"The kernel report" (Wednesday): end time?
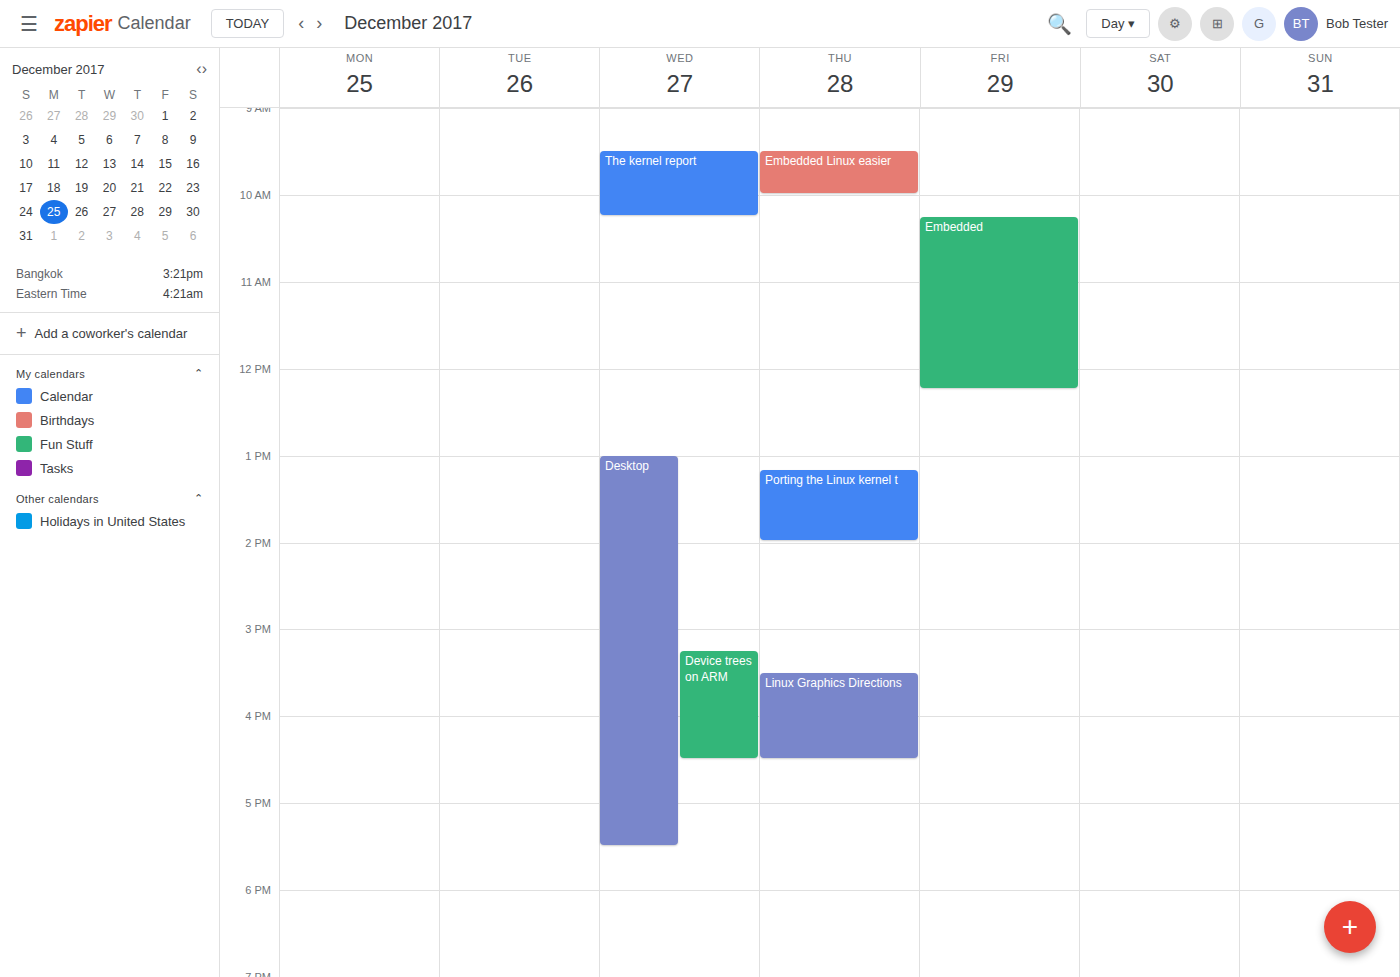
10:15 AM